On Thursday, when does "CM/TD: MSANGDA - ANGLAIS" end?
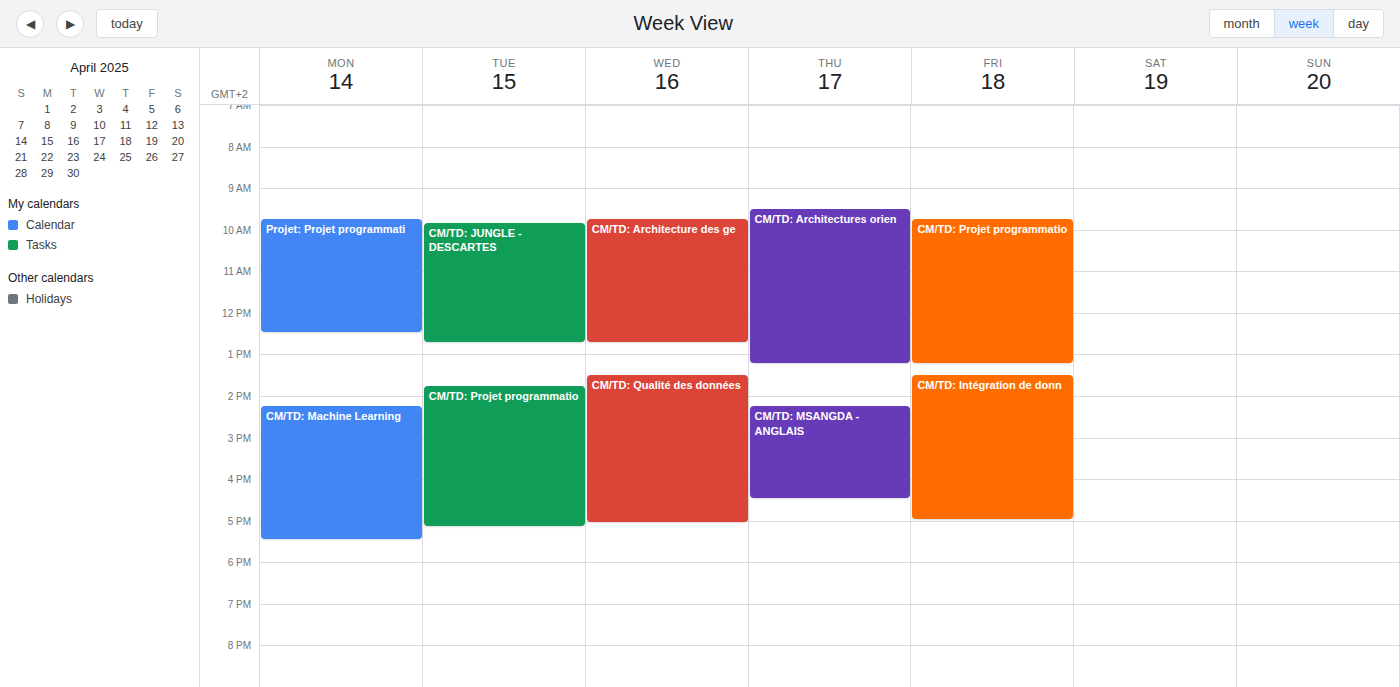
4:30 PM